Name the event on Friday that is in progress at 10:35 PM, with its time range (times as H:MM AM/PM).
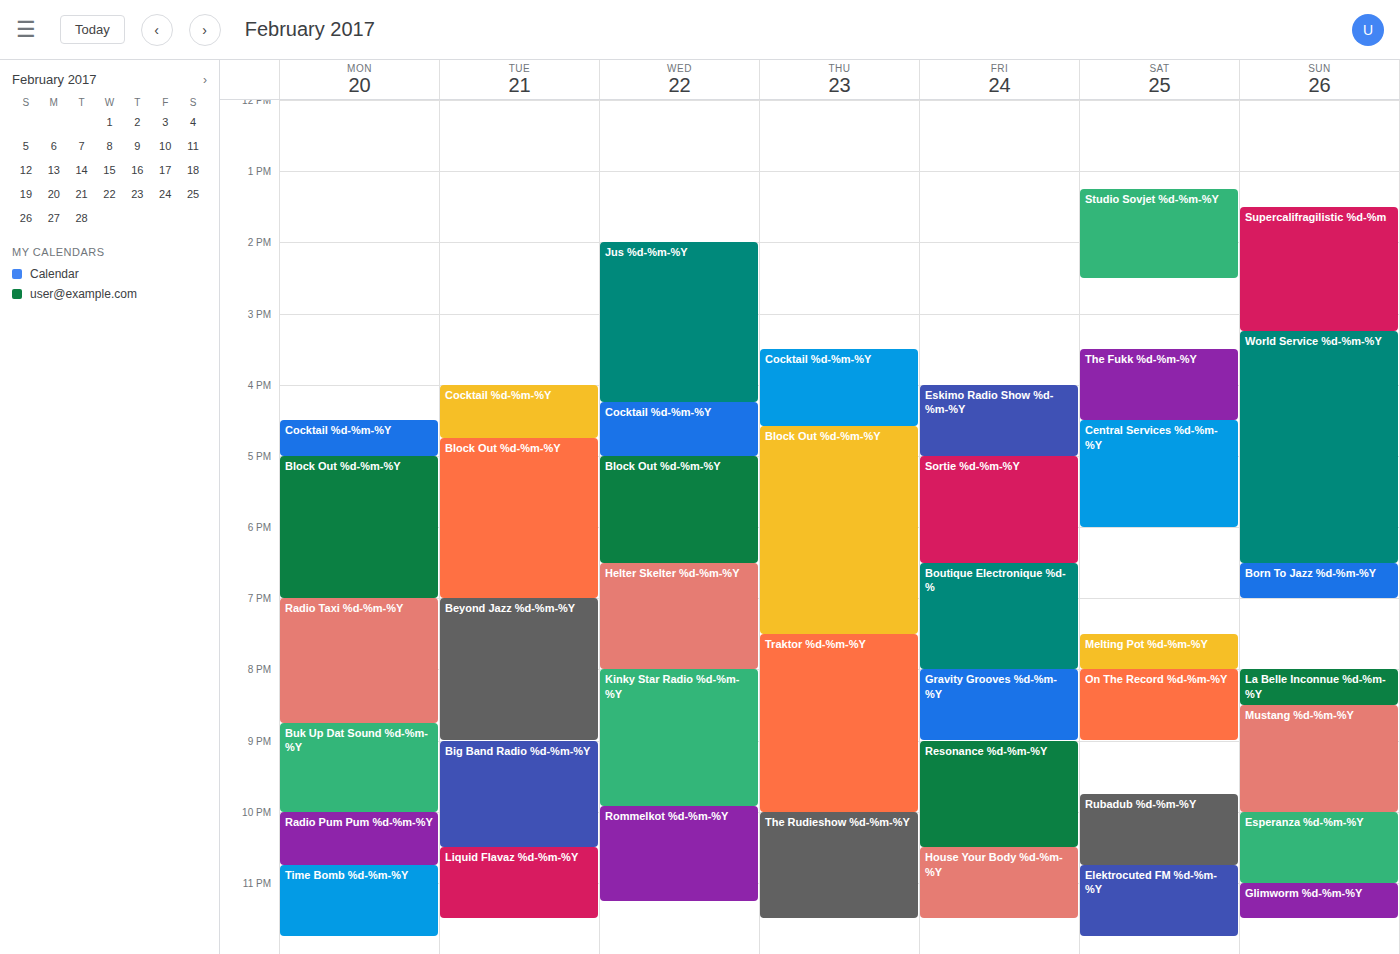
"House Your Body %d-%m-%Y", 10:30 PM to 11:30 PM